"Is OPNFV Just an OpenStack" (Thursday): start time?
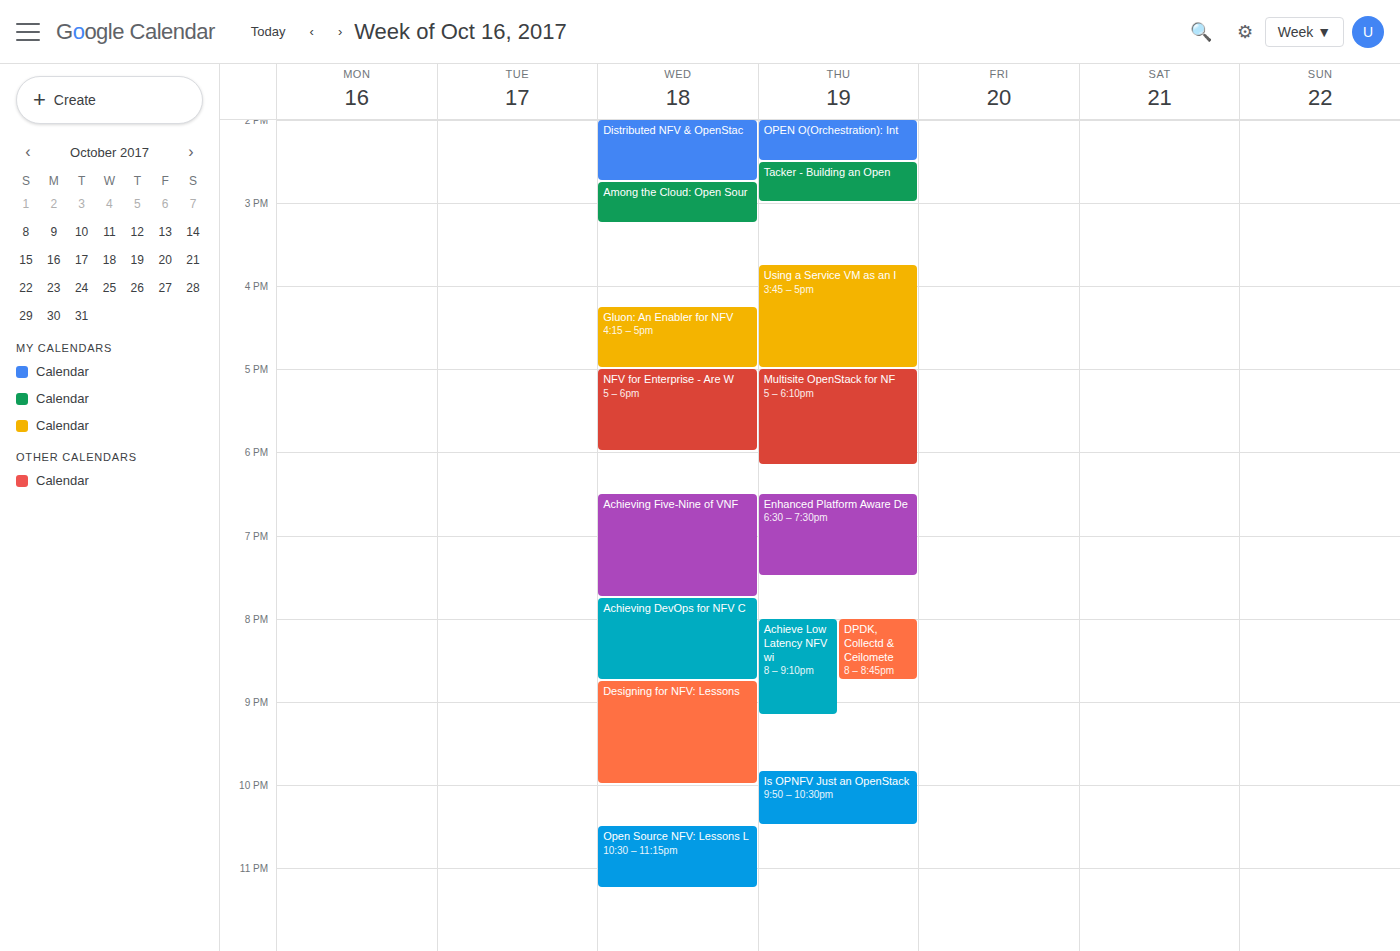
9:50 PM